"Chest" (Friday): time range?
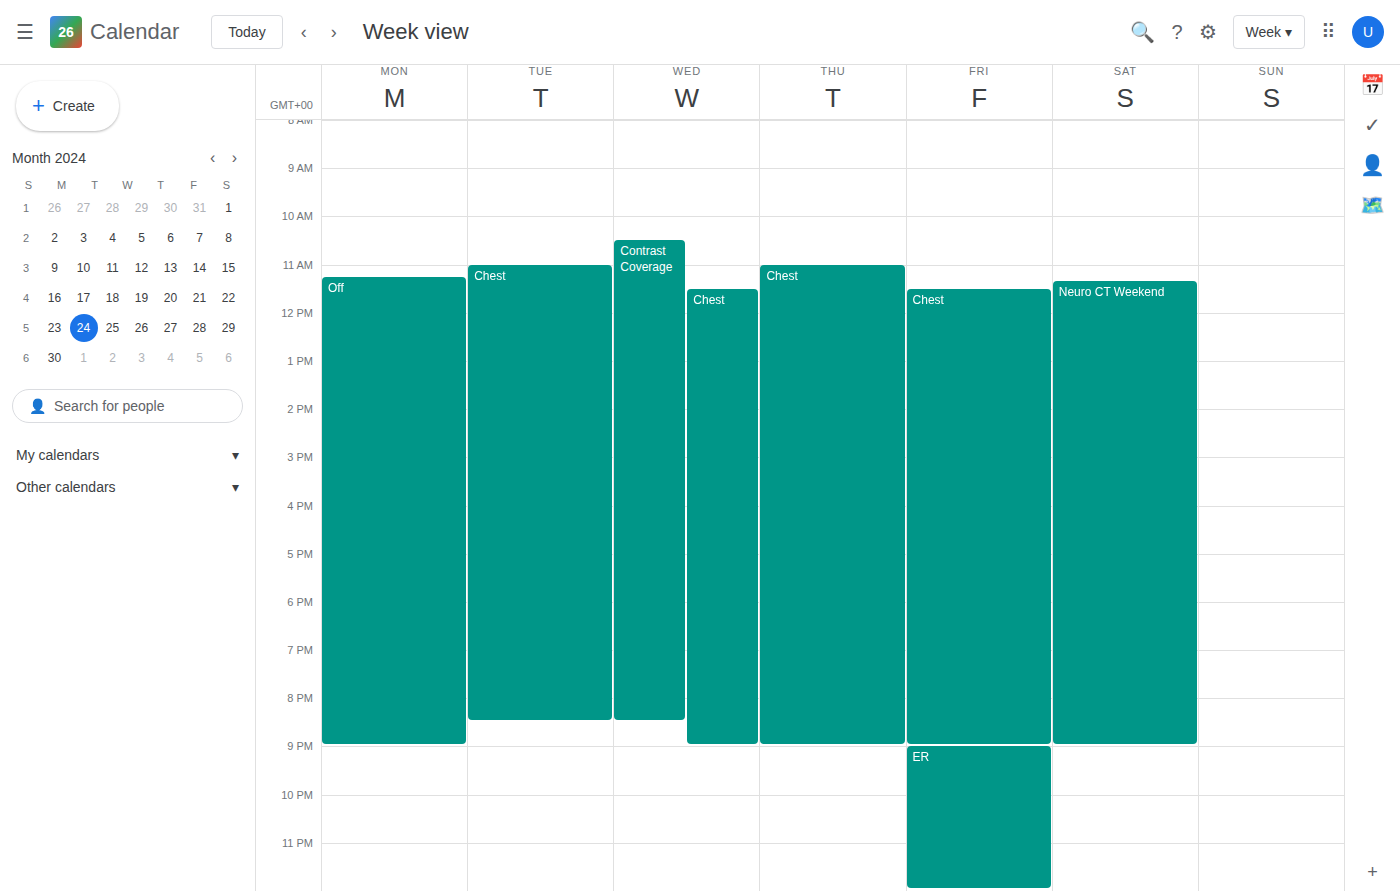
11:30 AM to 9:00 PM